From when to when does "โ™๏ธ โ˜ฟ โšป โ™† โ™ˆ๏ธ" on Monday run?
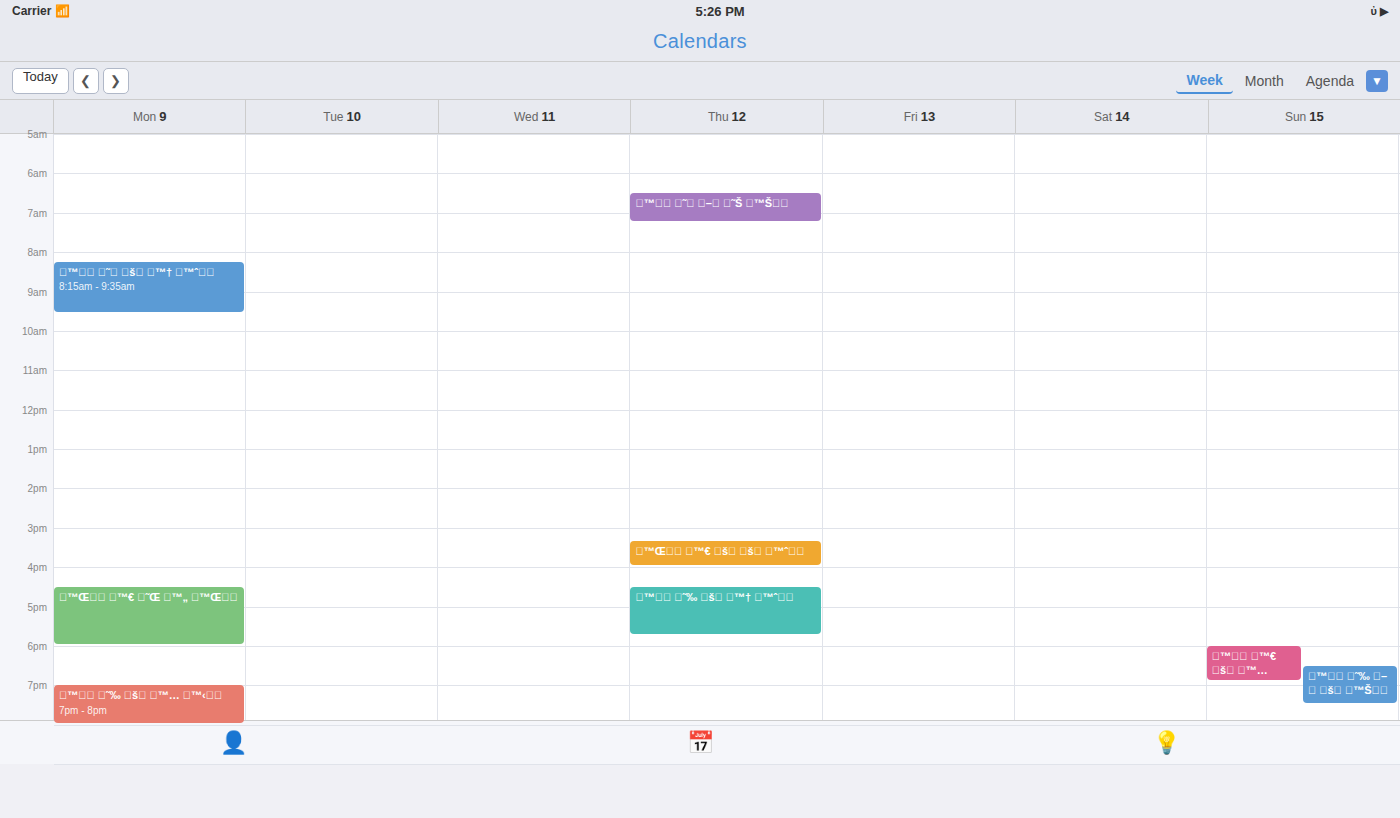
08:15 to 09:35